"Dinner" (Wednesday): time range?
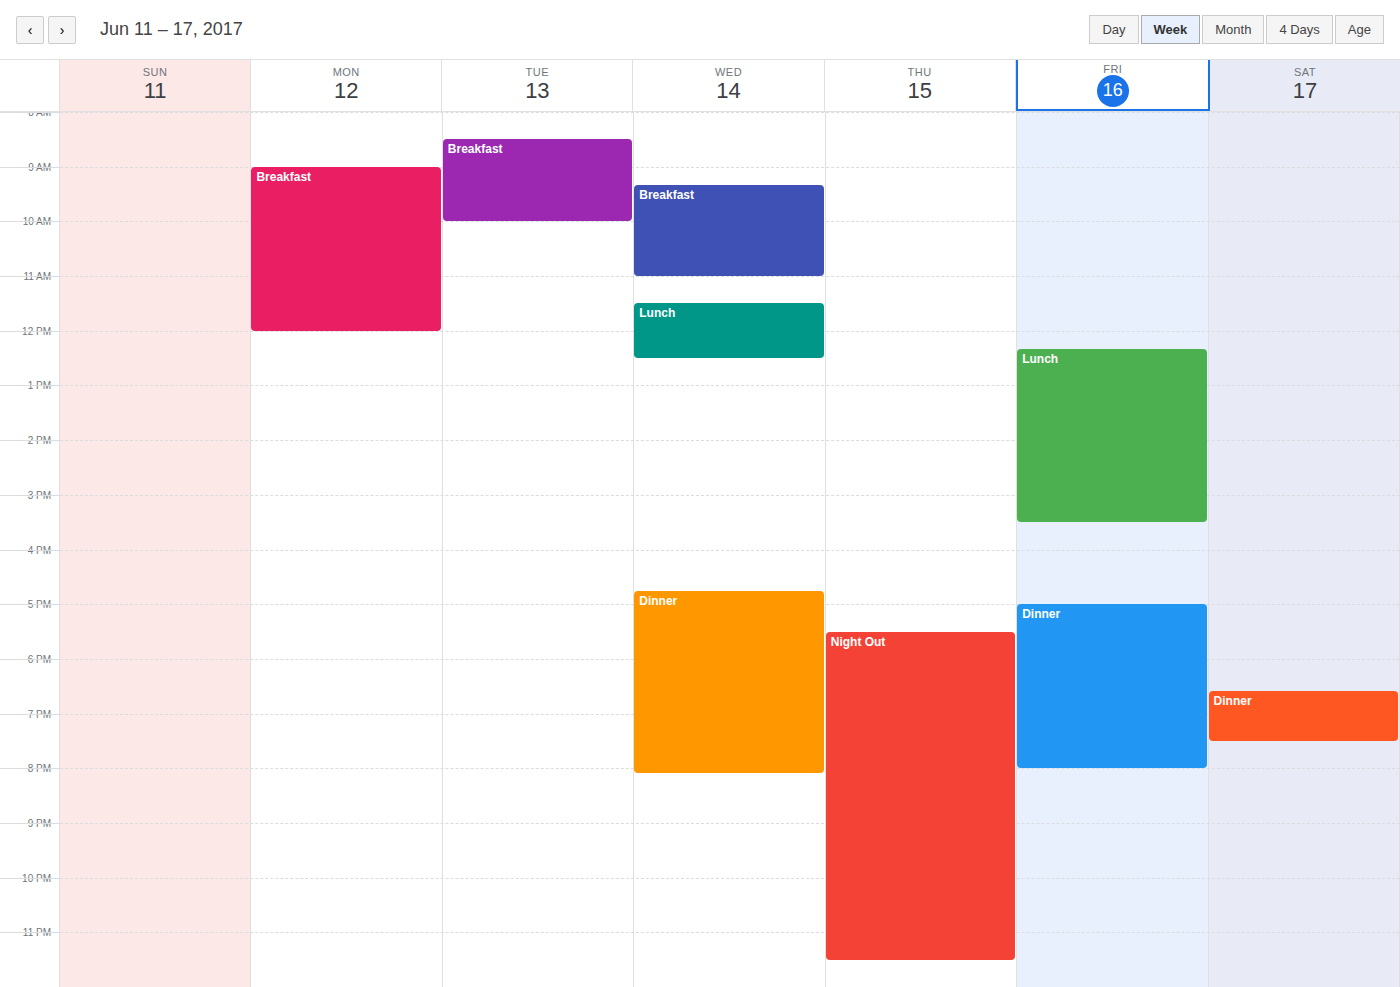
4:45 PM to 8:05 PM